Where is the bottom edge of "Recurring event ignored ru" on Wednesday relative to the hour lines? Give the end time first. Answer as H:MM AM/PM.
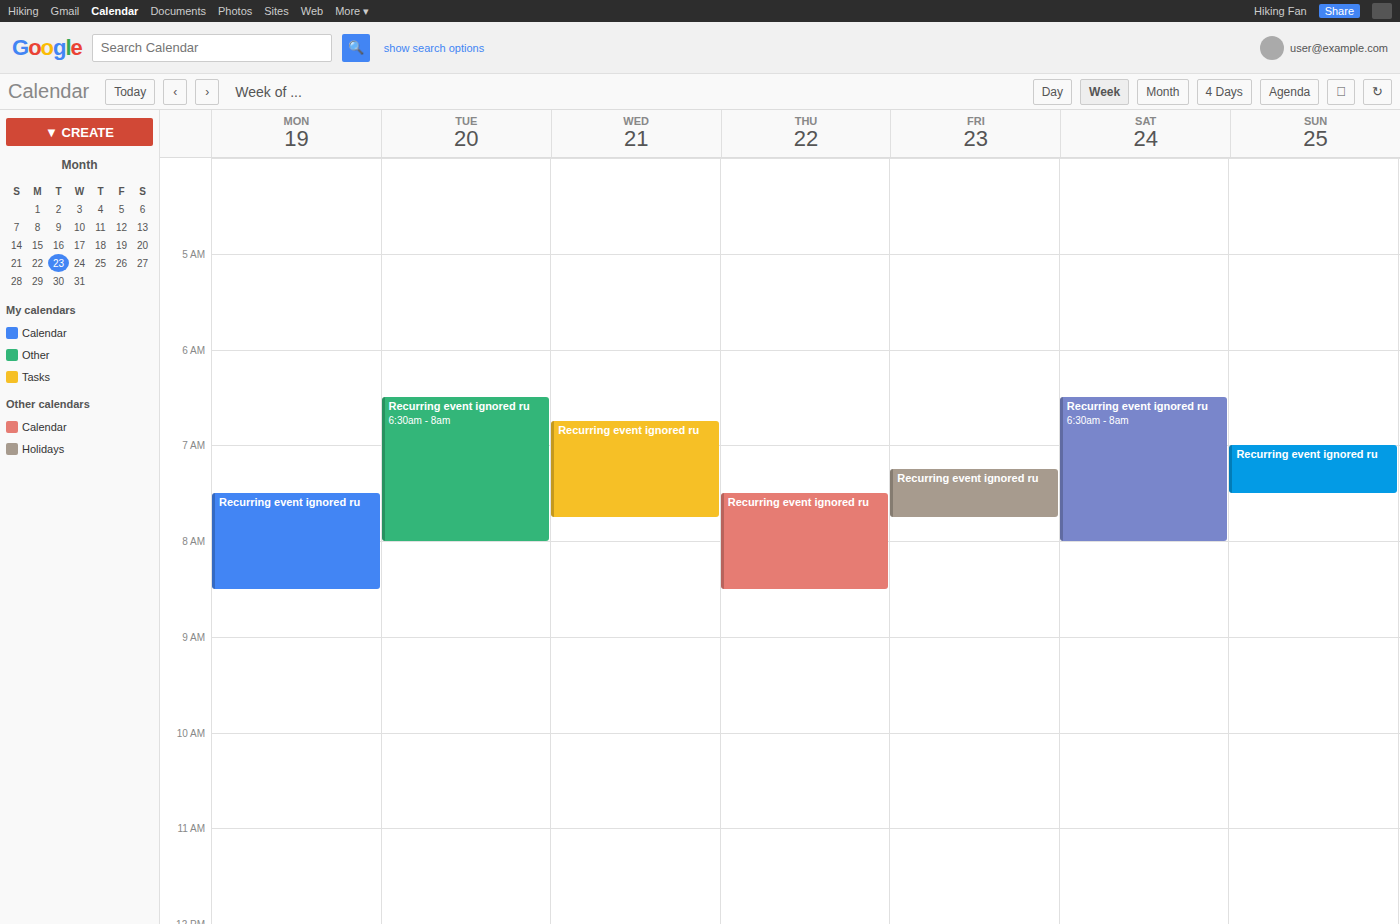
7:45 AM -- neither: three quarters of the way from the 7 AM line to the 8 AM line.